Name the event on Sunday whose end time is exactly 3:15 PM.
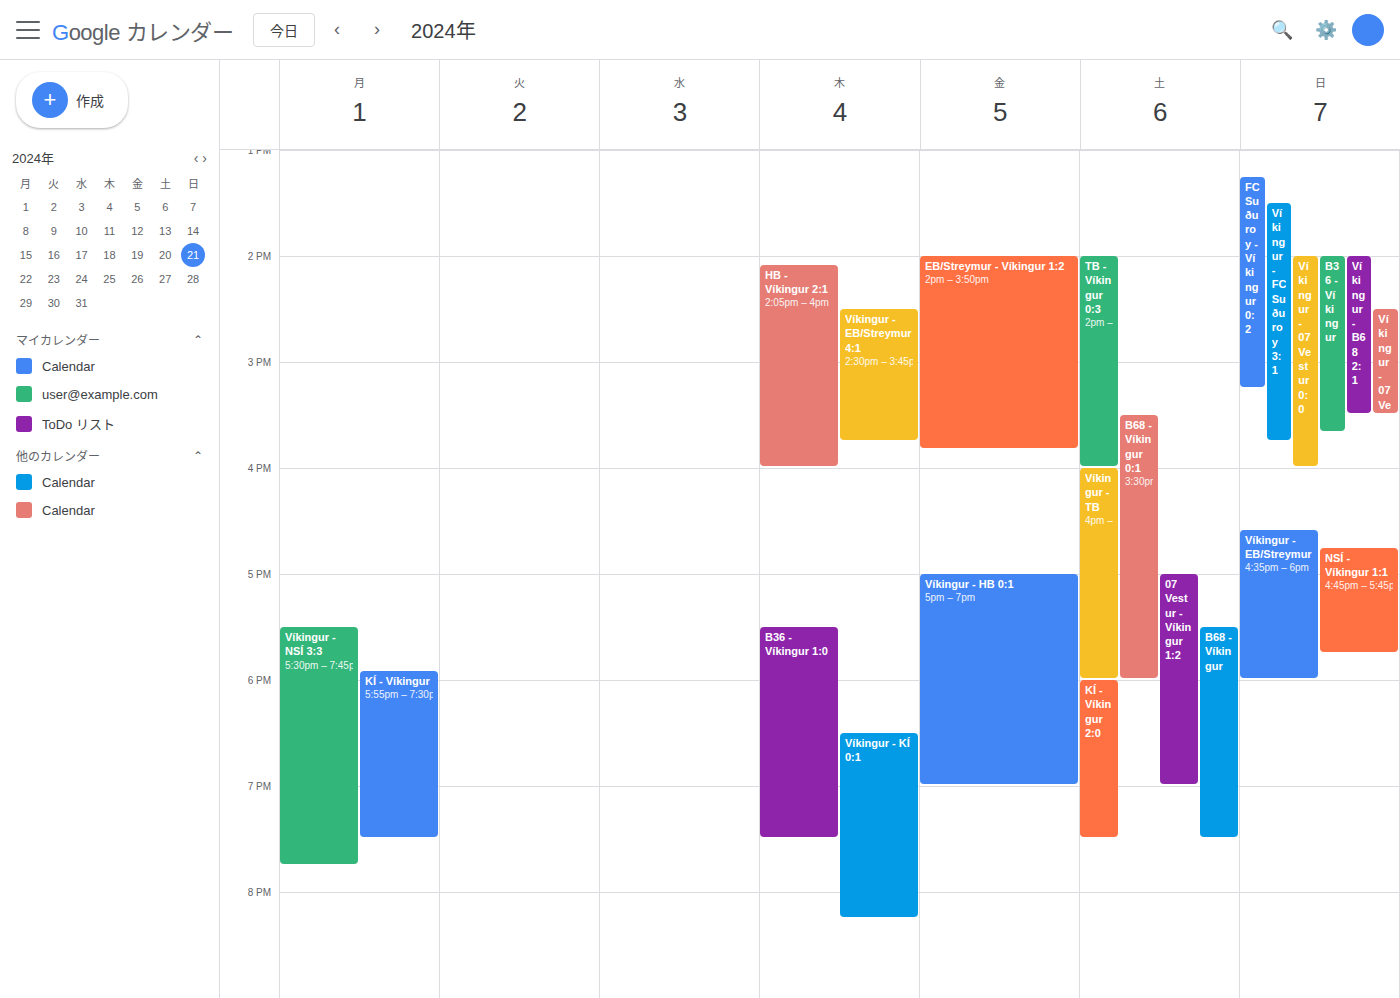
"FC Suðuroy - Víkingur 0:2"